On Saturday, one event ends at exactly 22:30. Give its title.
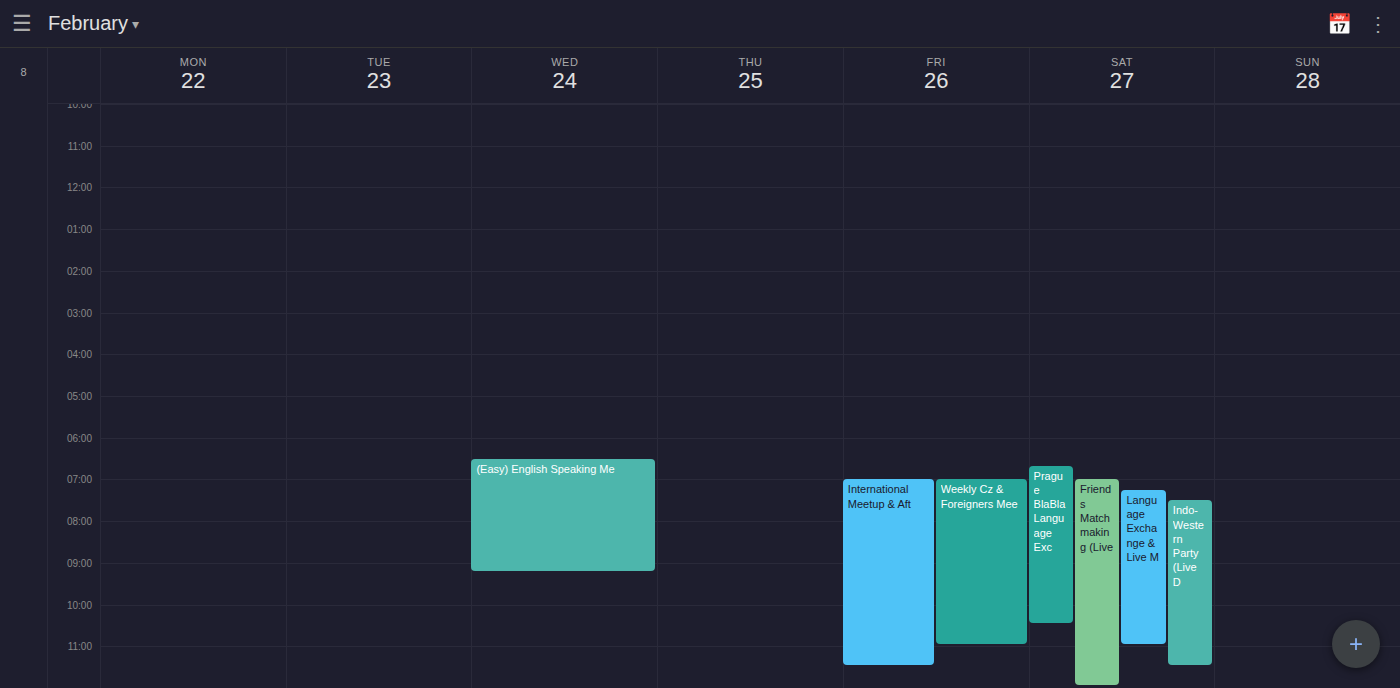
"Prague BlaBla Language Exc"